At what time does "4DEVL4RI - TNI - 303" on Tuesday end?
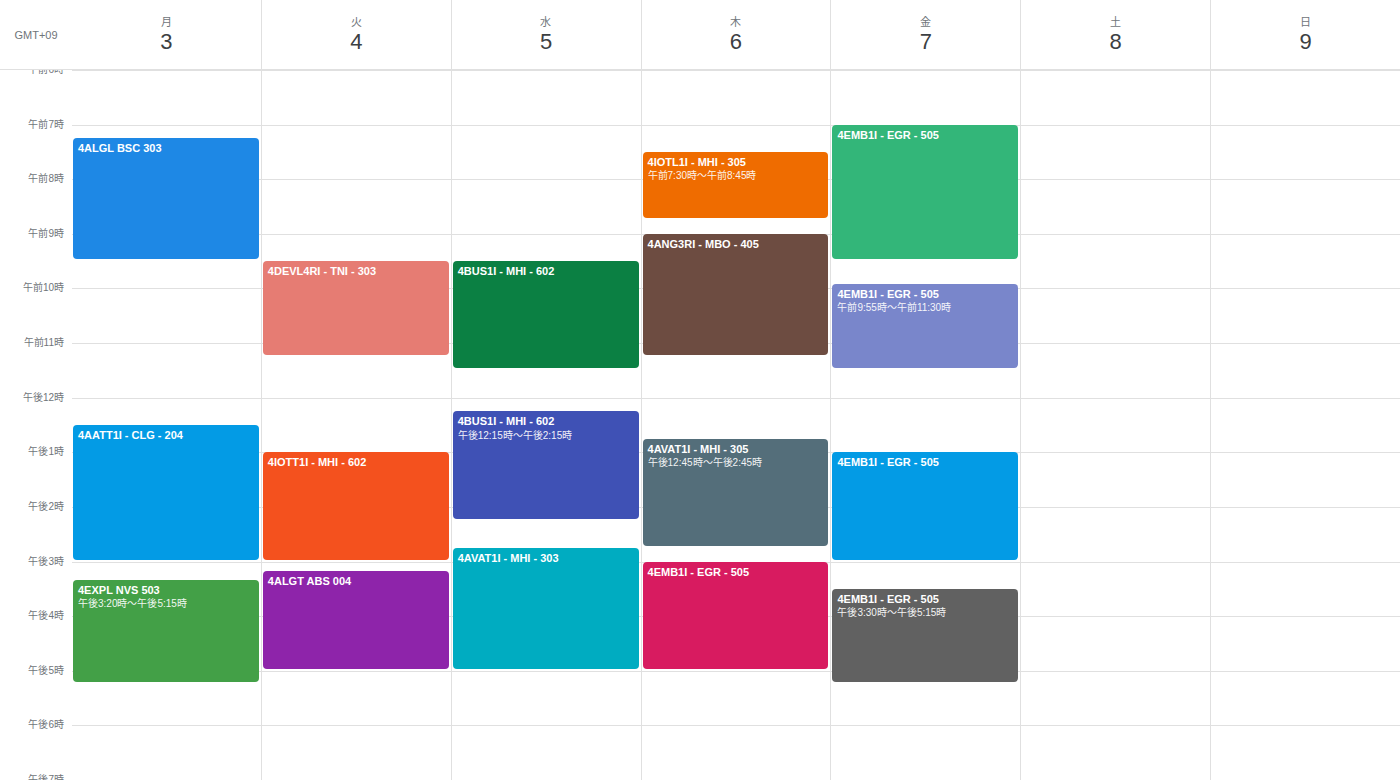
11:15 AM